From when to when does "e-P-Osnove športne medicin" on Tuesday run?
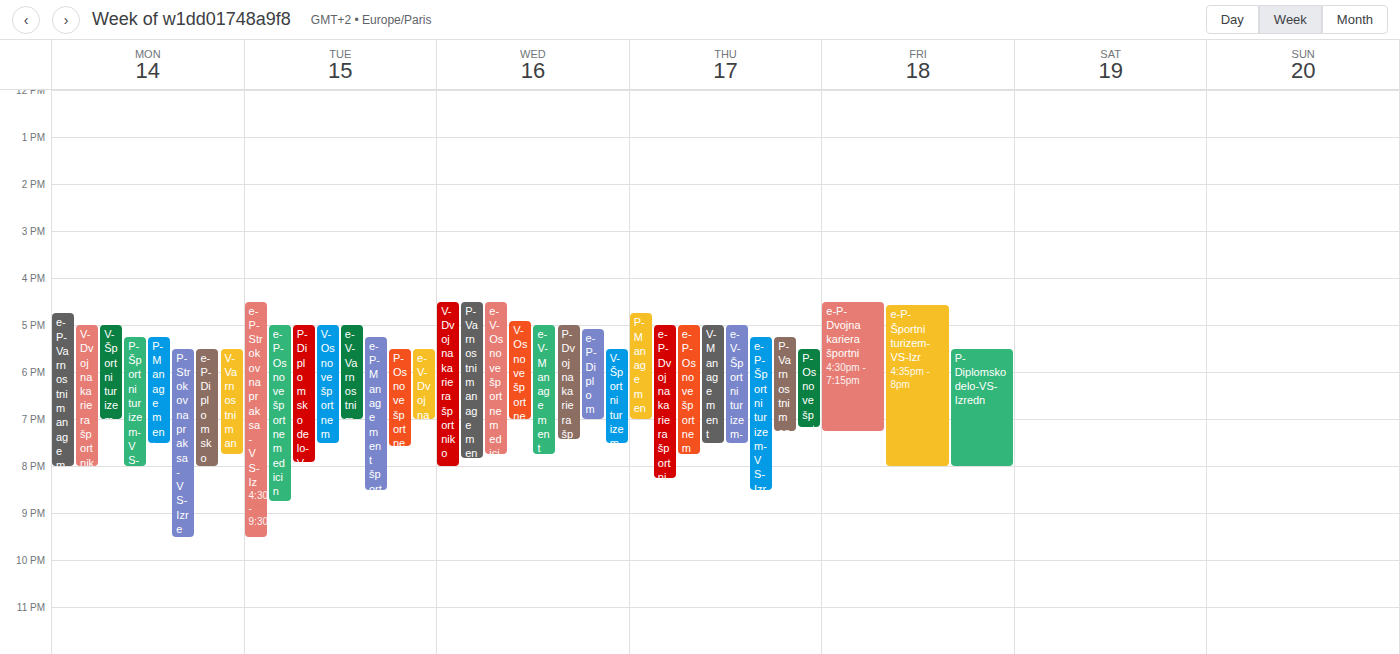
17:00 to 20:45